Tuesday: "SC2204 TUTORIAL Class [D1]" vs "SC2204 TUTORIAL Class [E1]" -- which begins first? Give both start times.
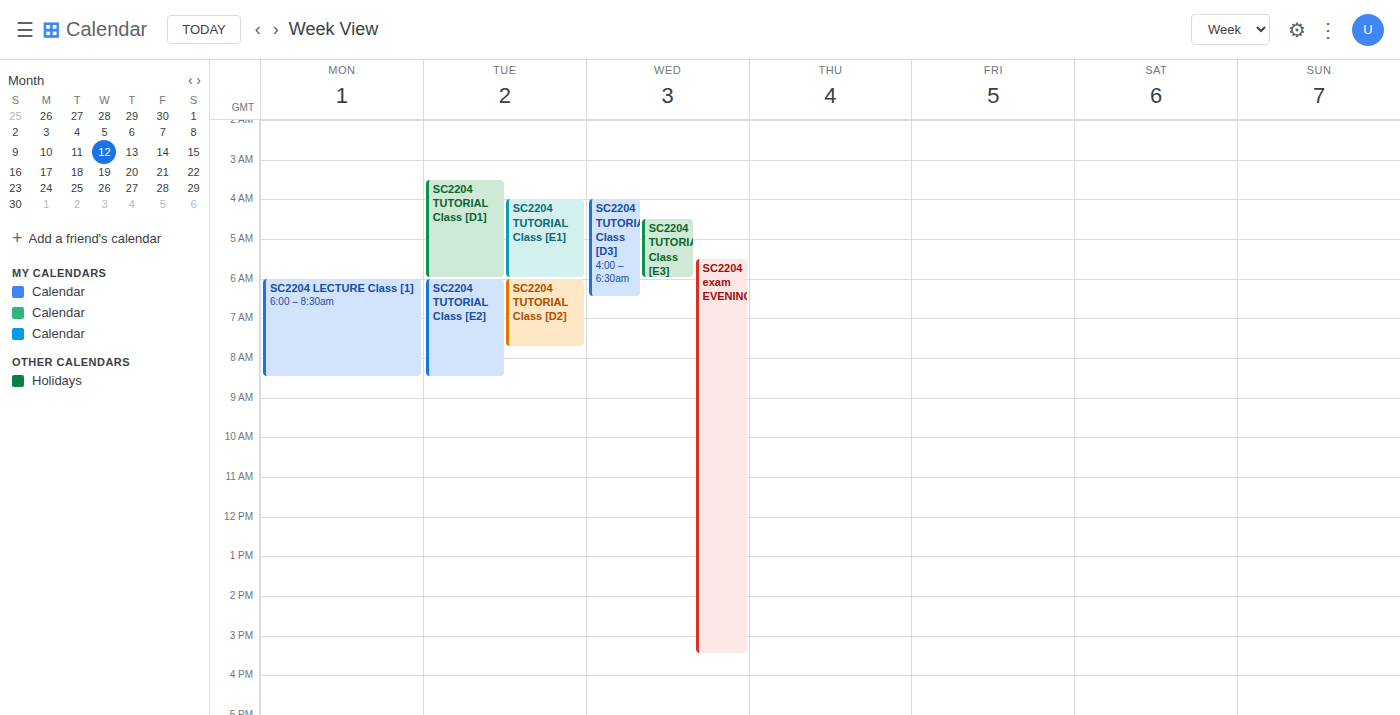
"SC2204 TUTORIAL Class [D1]" 03:30; "SC2204 TUTORIAL Class [E1]" 04:00.